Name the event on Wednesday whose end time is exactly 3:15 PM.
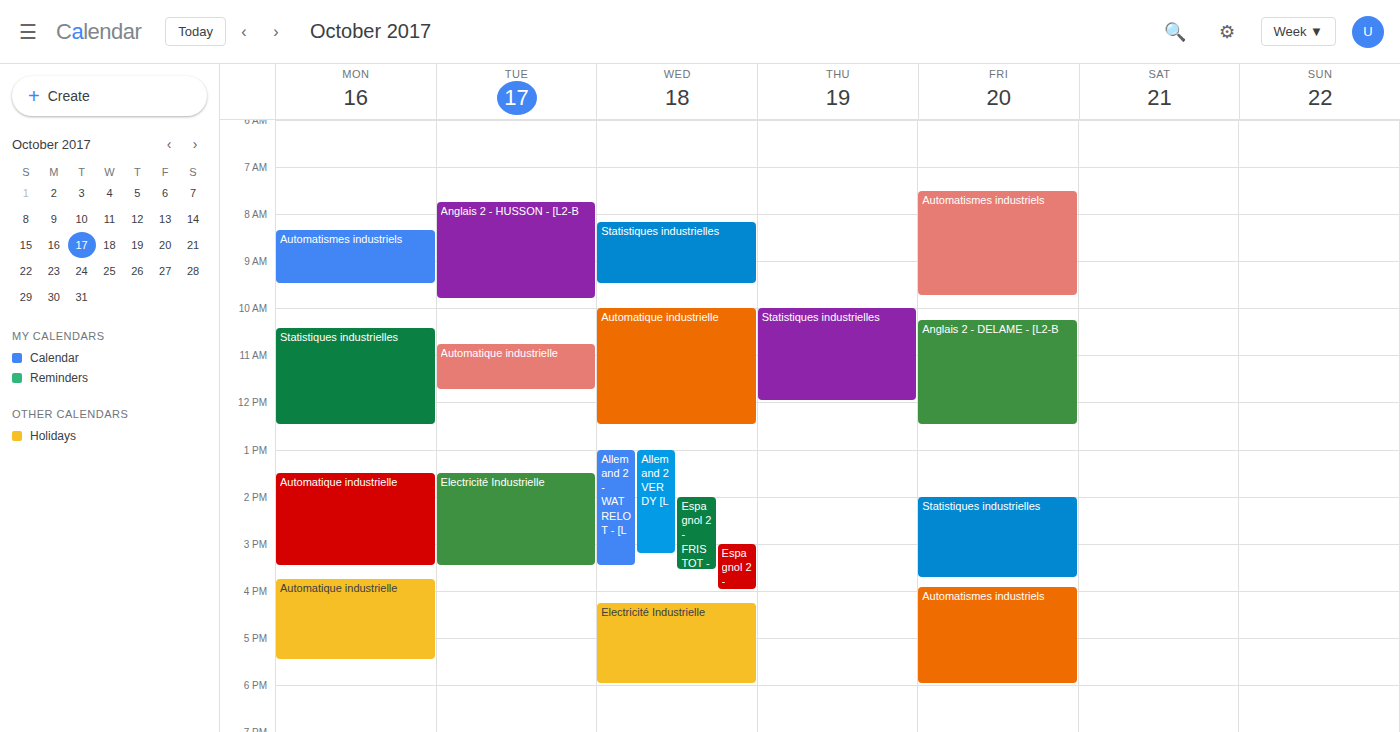
"Allemand 2 VERDY [L"